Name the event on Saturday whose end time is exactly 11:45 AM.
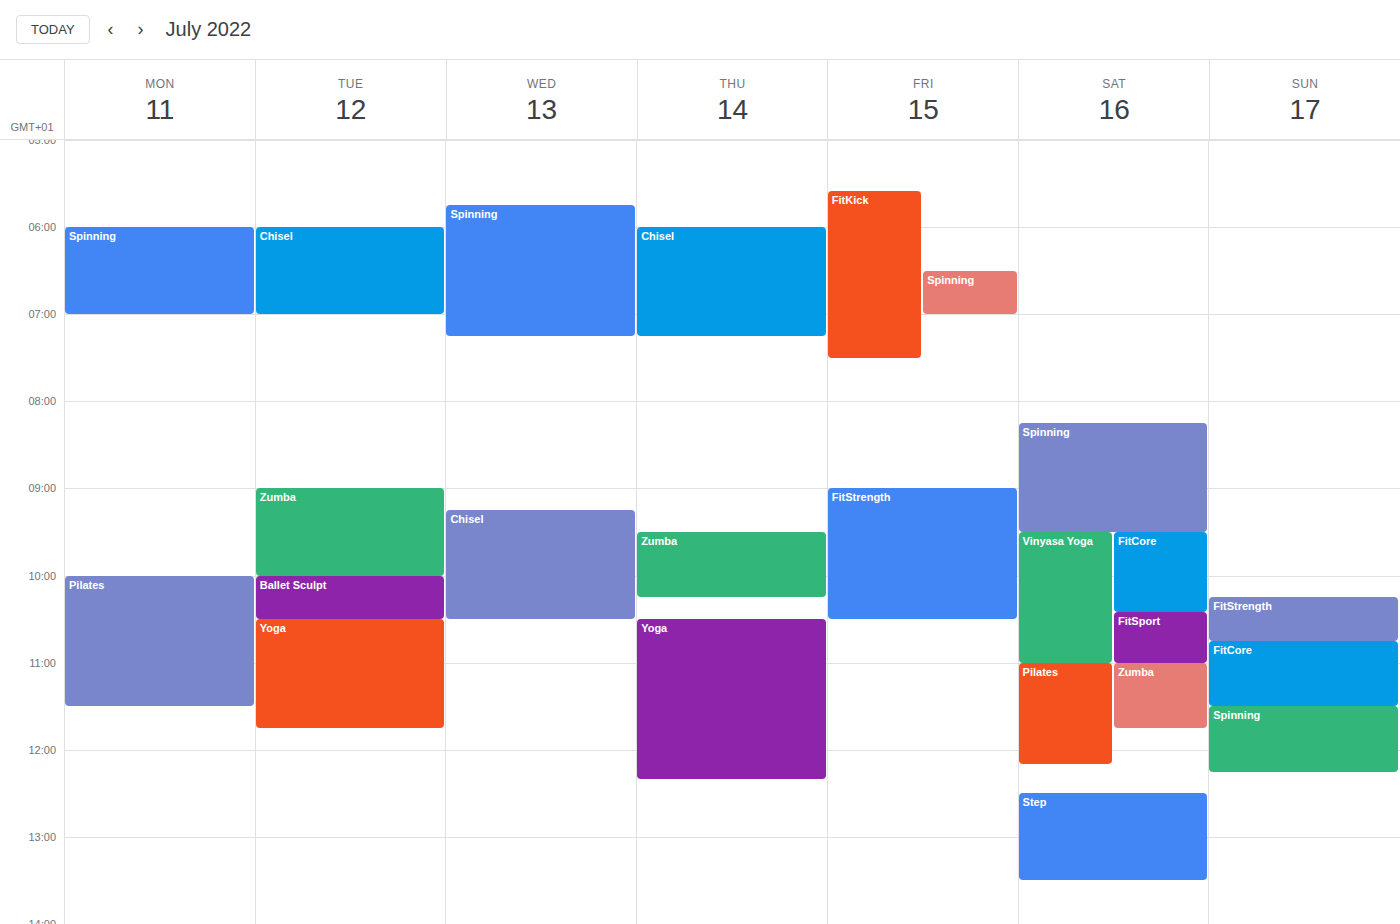
"Zumba"